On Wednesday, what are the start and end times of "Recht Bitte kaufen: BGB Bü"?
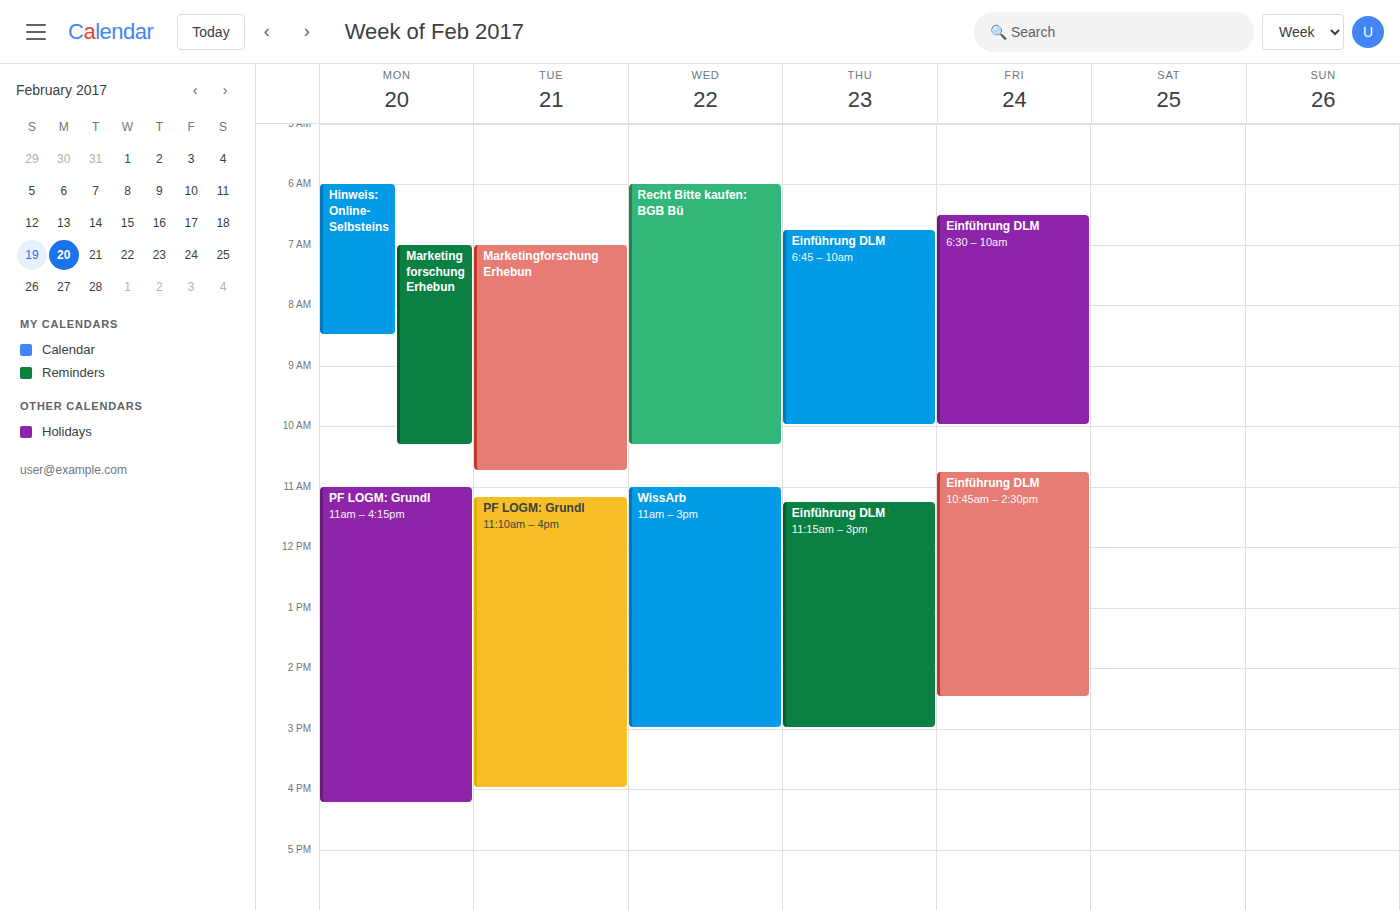
6:00 AM to 10:20 AM